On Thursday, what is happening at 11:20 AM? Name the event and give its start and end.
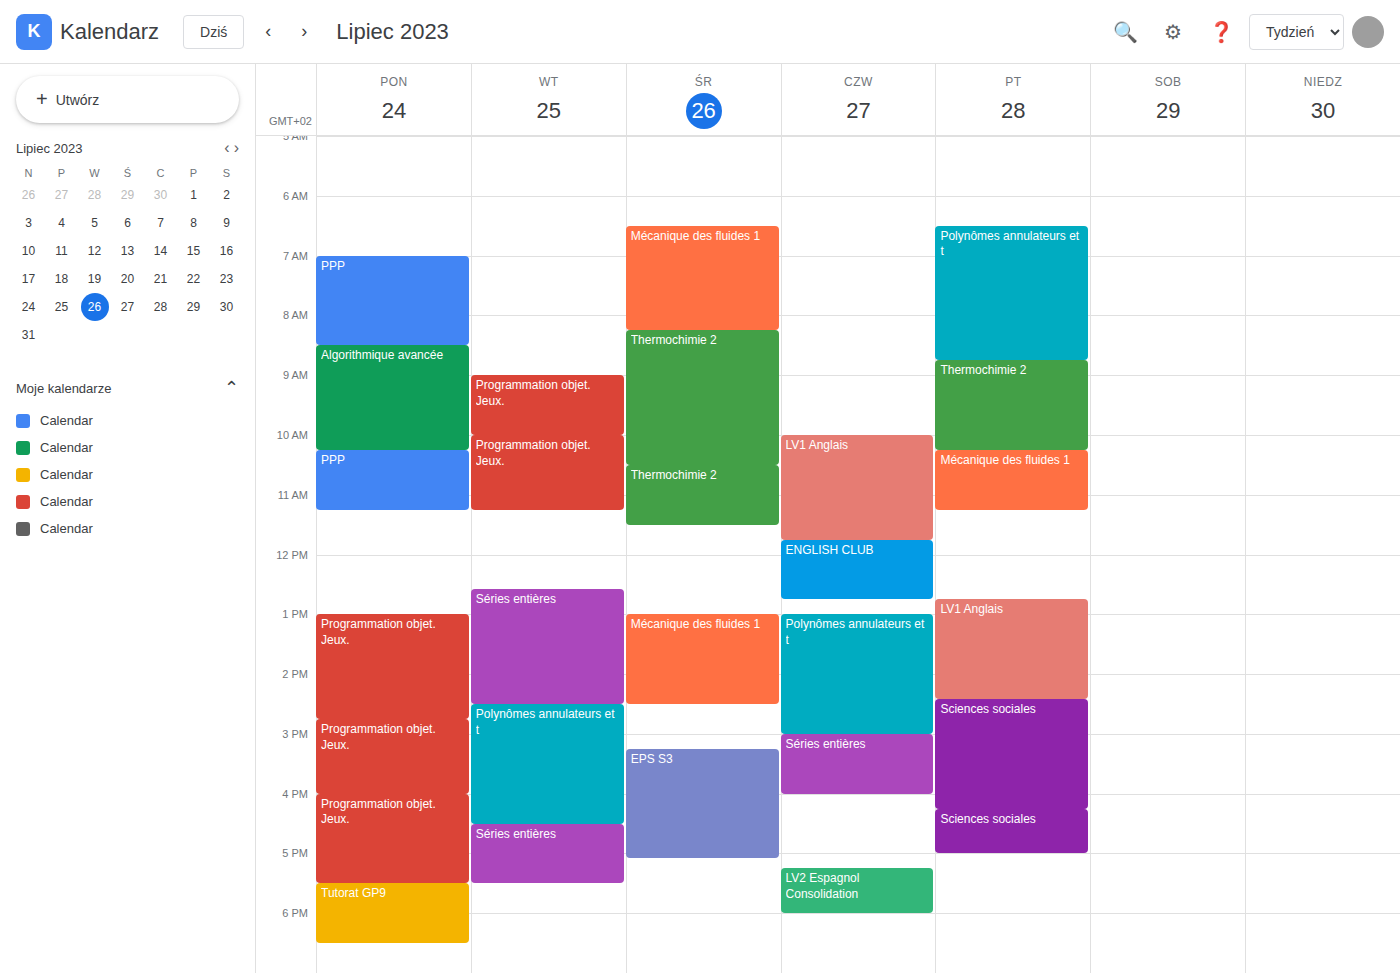
"LV1 Anglais", 10:00 AM to 11:45 AM